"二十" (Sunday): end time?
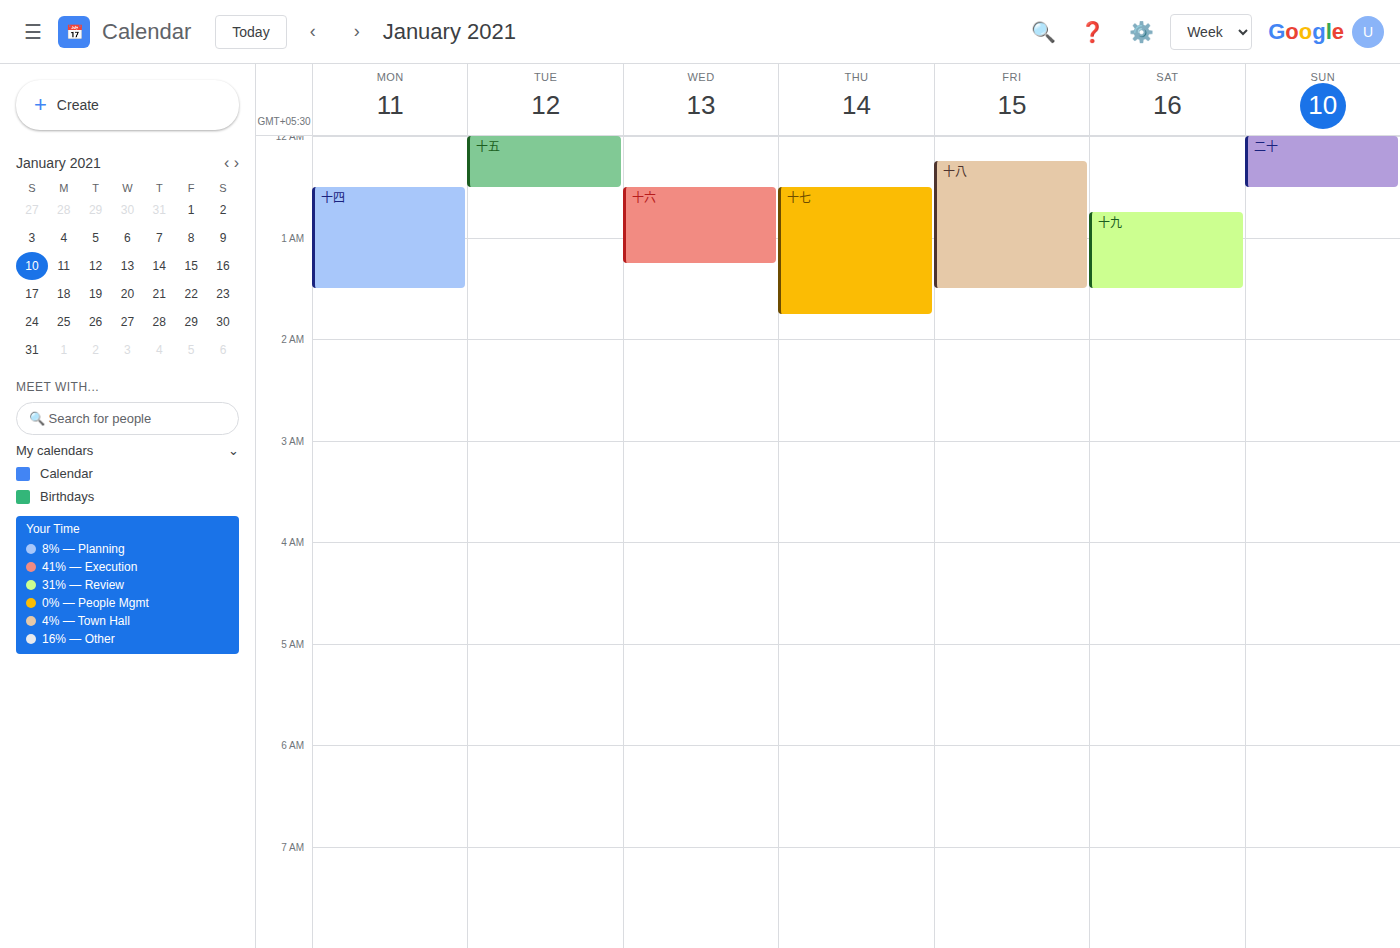
00:30